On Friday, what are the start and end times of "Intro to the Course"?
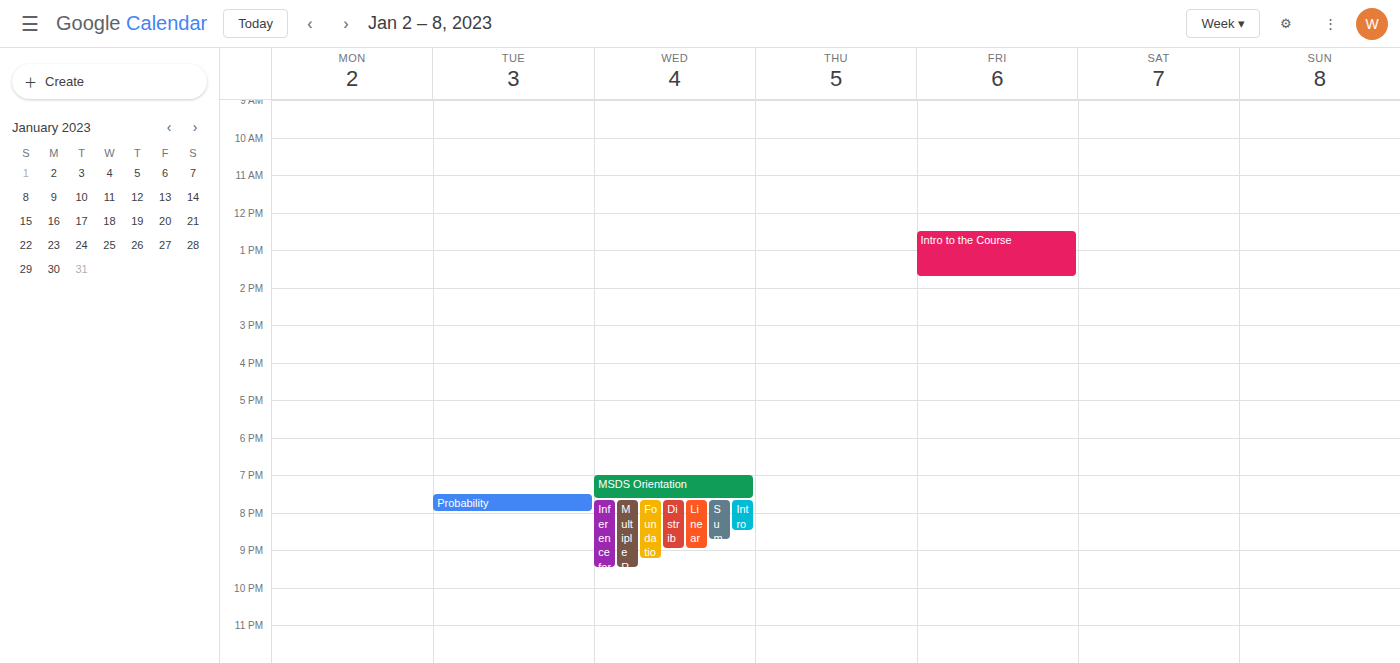
12:30 PM to 1:45 PM